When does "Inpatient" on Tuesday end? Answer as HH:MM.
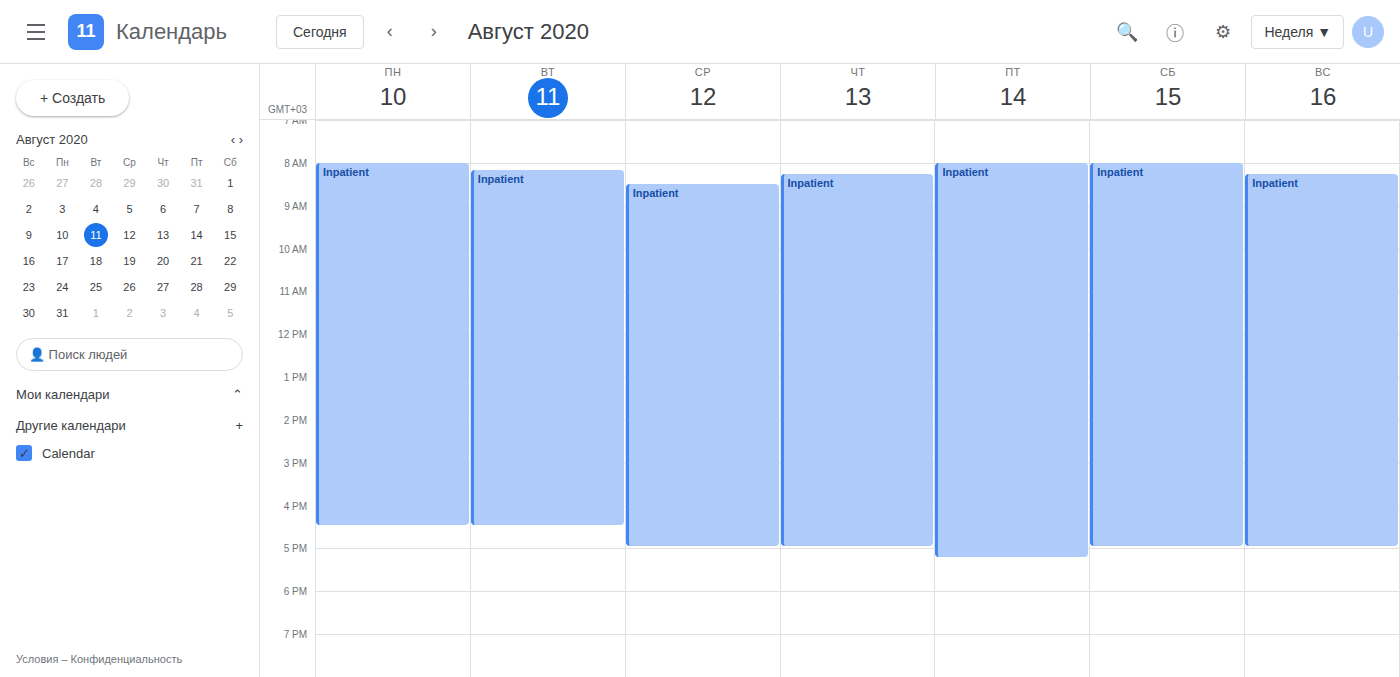
16:30